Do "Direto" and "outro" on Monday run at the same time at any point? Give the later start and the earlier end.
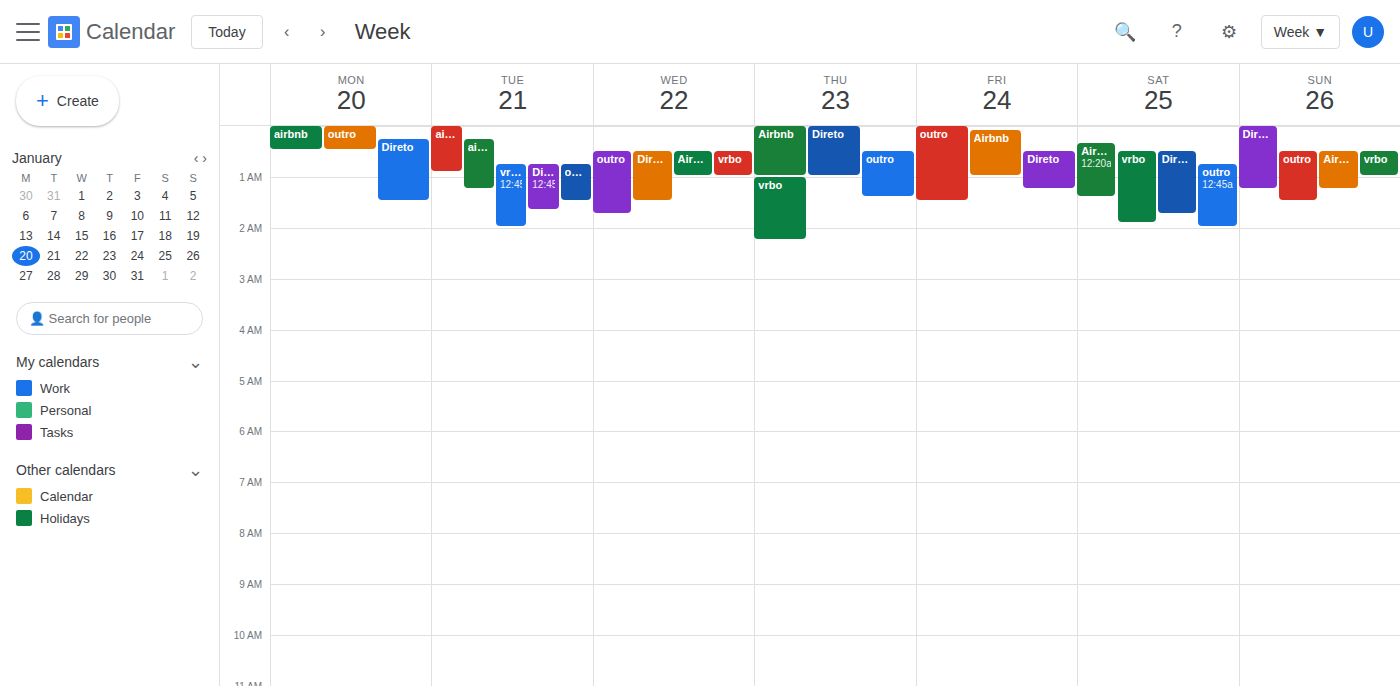
"Direto" starts at 12:15 AM, before "outro" ends at 12:30 AM -- they overlap.